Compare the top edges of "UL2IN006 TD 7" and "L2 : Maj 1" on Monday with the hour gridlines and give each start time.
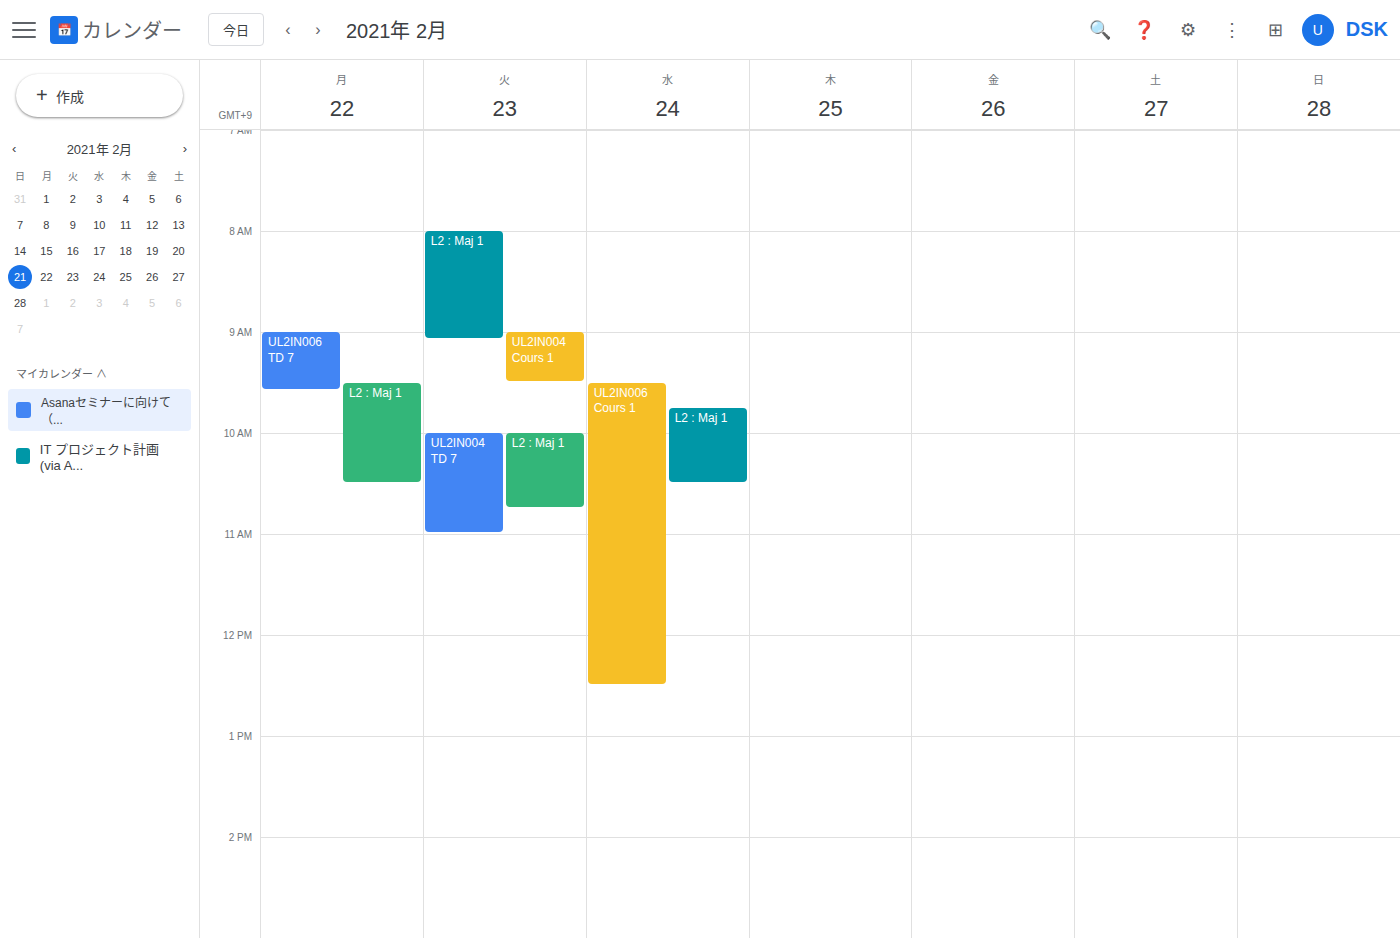
"UL2IN006 TD 7": 09:00, exactly on the 09:00 line. "L2 : Maj 1": 09:30, halfway between the 09:00 and 10:00 lines.